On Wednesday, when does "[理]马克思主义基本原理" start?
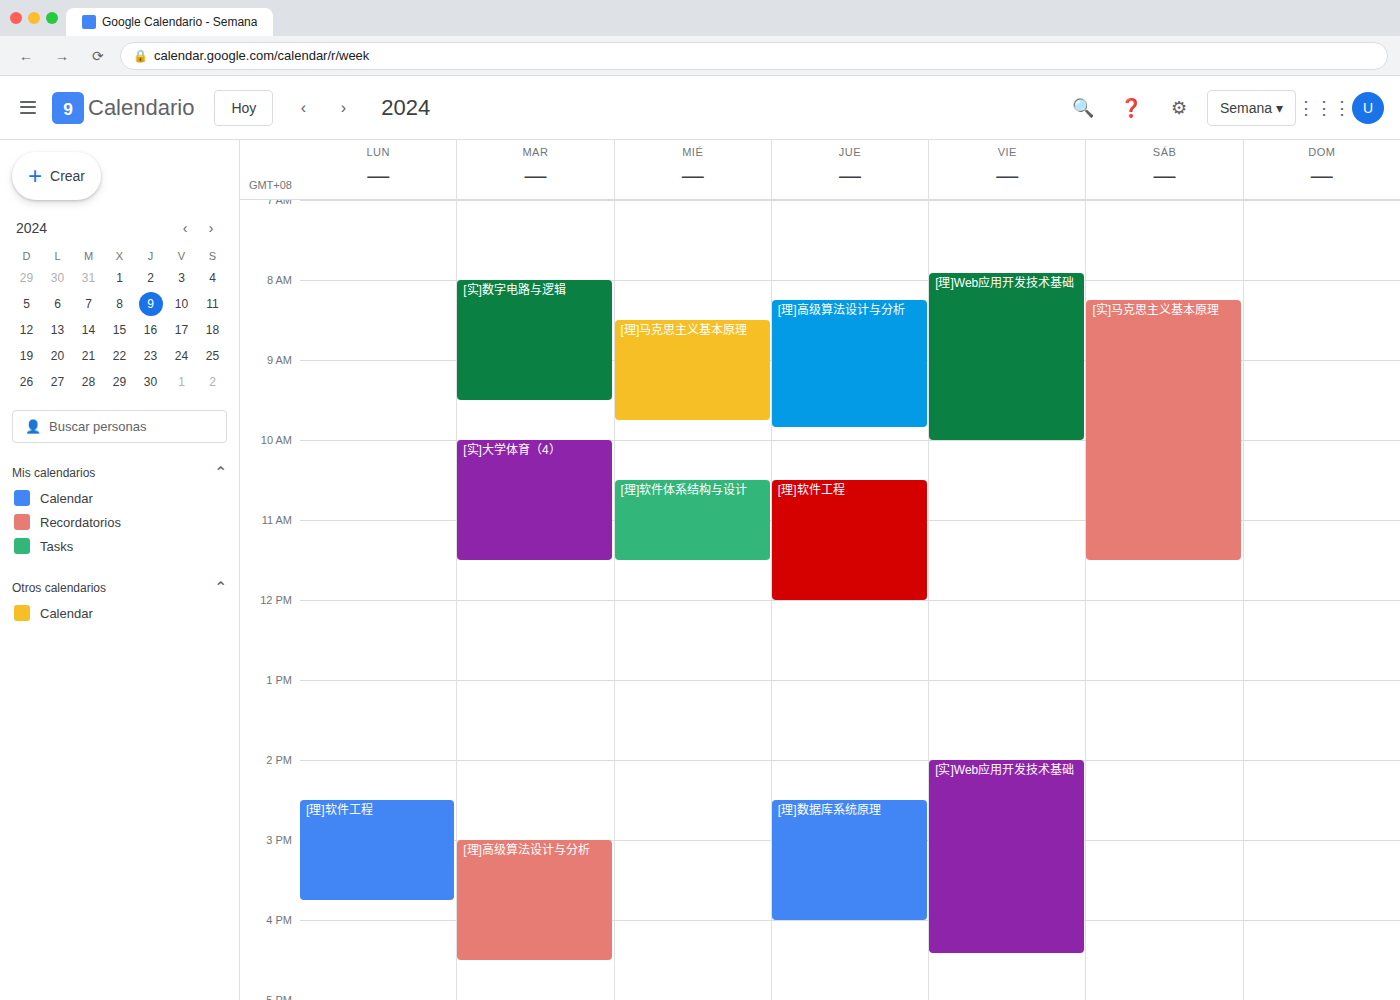
08:30